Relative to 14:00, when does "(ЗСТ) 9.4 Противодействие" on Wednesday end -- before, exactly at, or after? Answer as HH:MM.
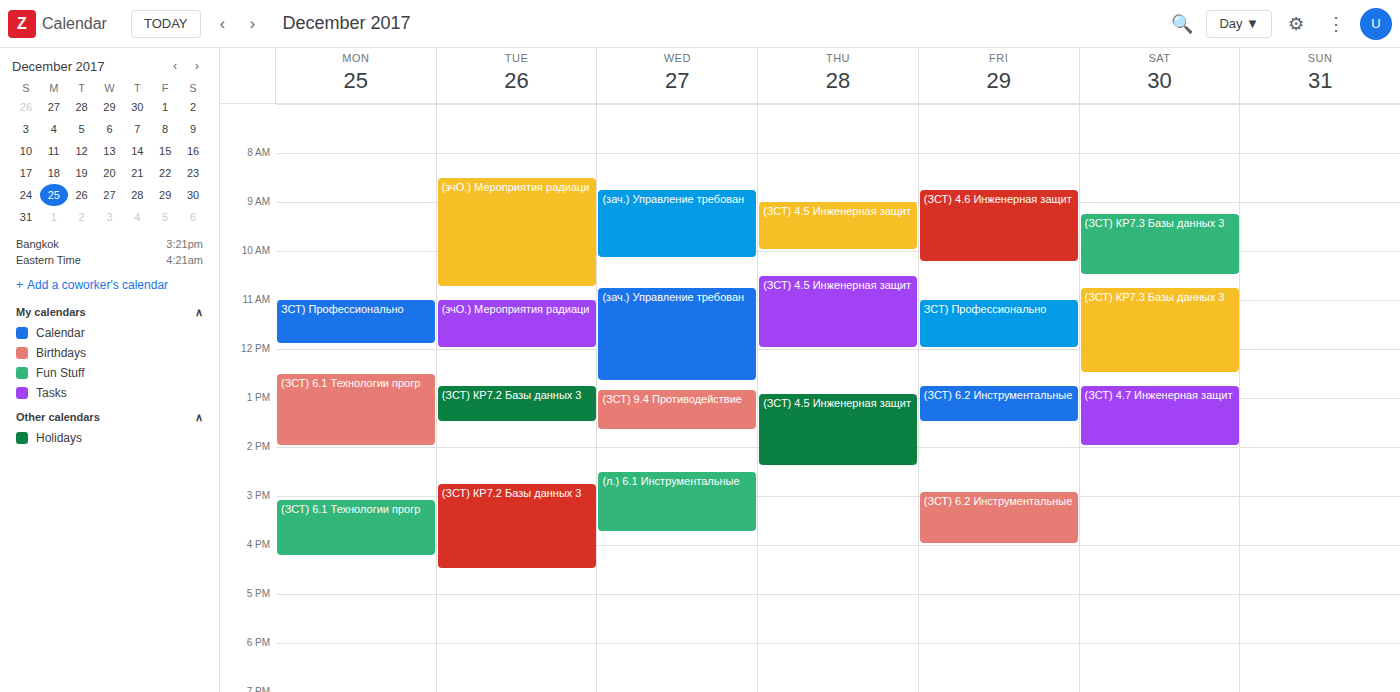
13:40 -- before 14:00, 20 minutes above the 14:00 line.